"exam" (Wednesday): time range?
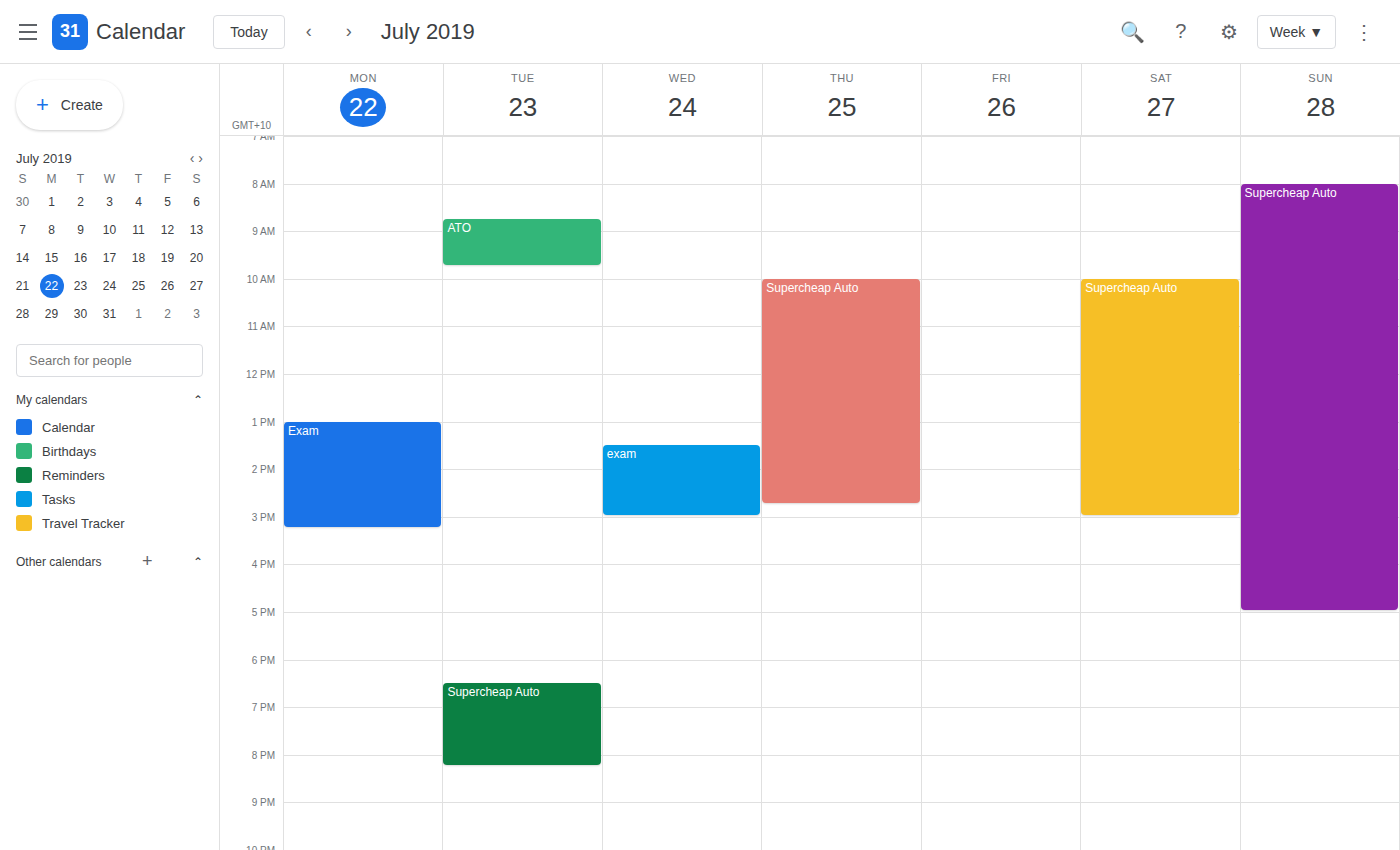
1:30 PM to 3:00 PM